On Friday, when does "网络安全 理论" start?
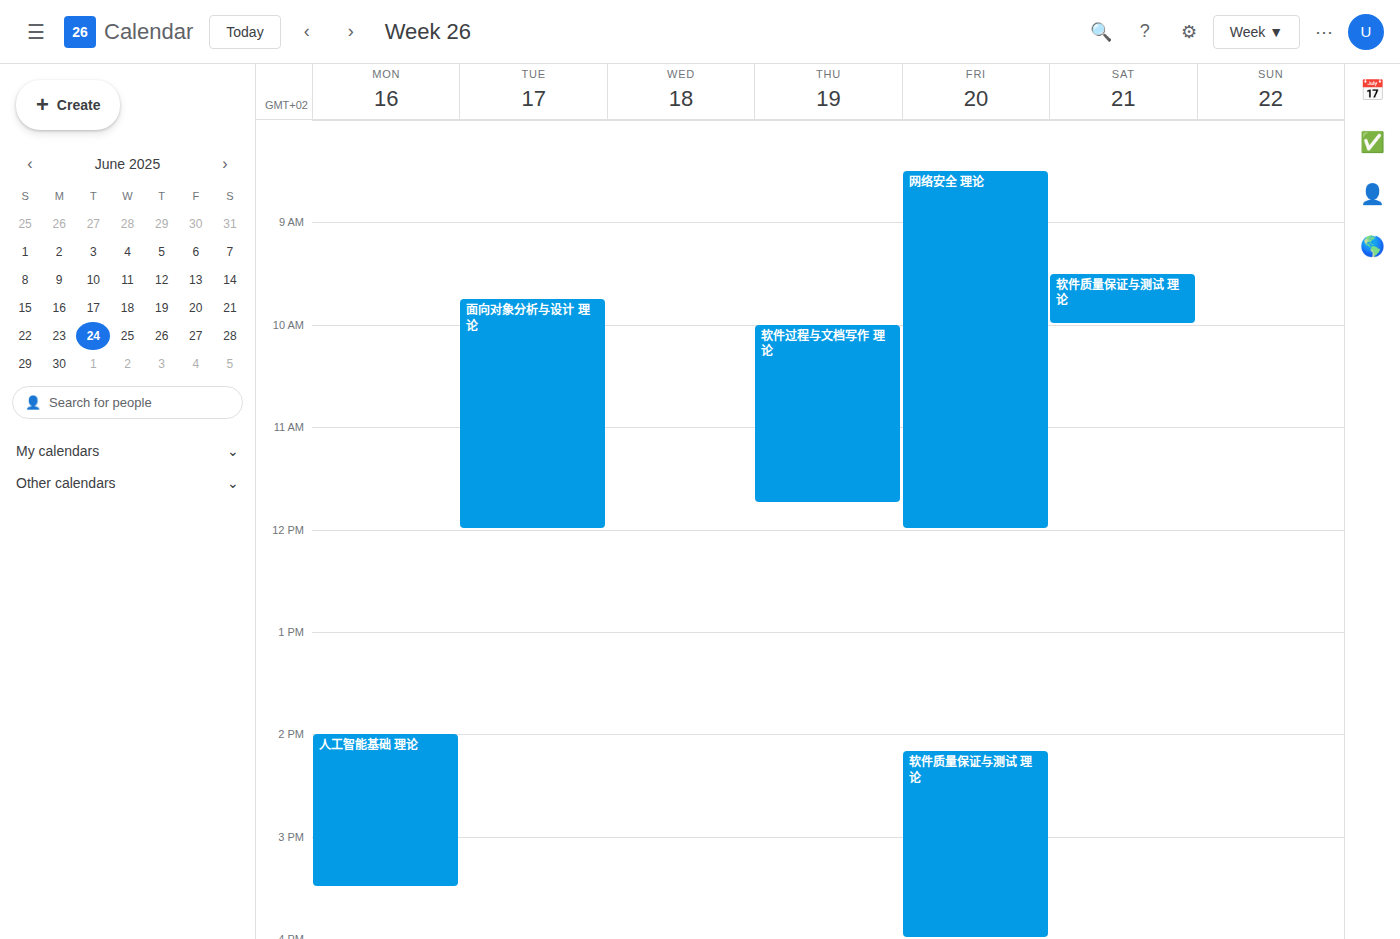
8:30 AM